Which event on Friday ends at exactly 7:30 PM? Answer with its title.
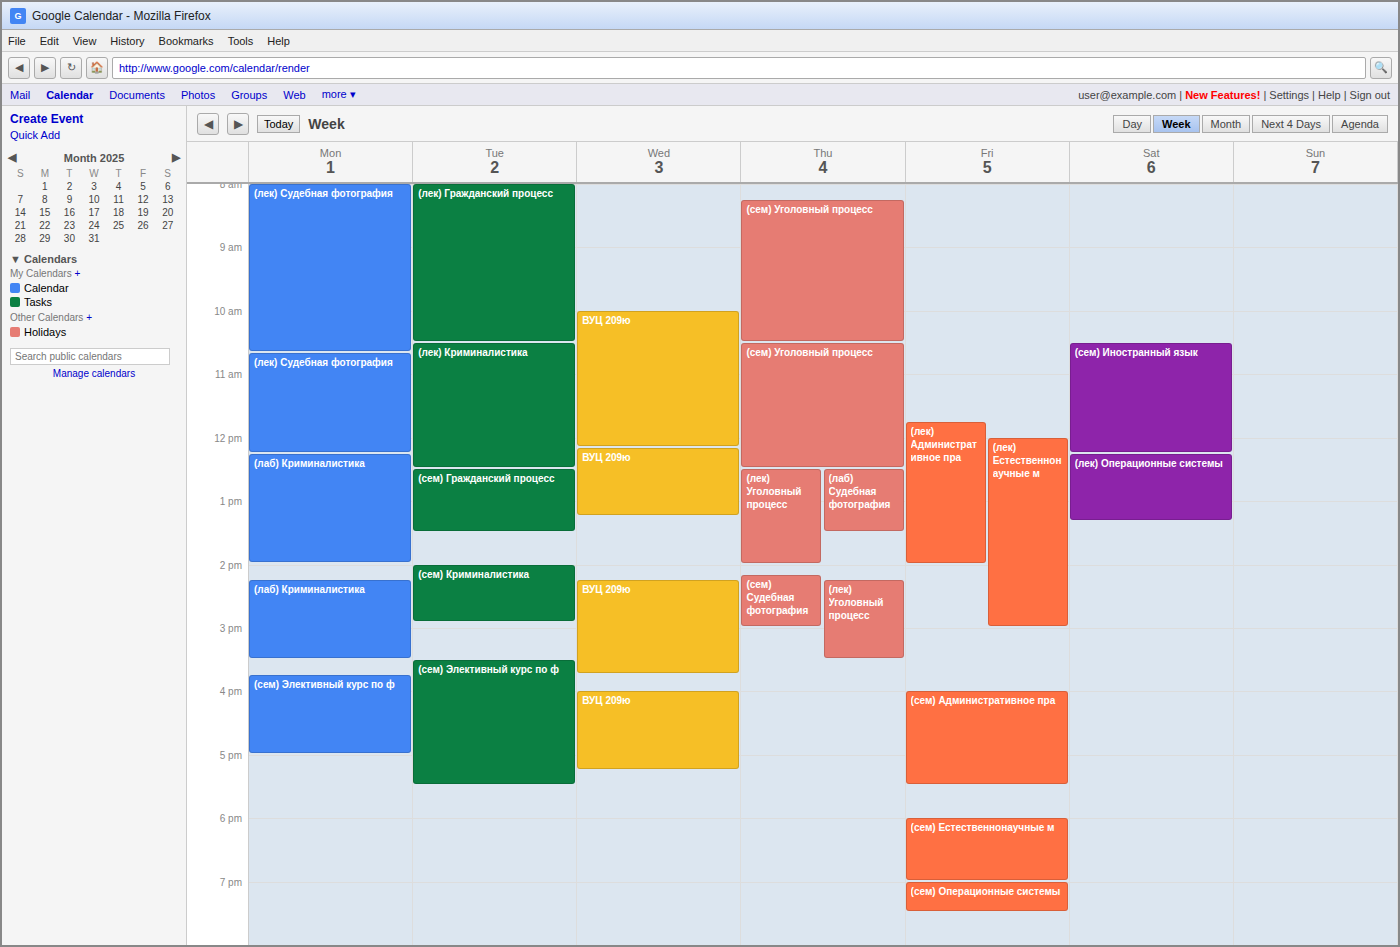
"(сем) Операционные системы"